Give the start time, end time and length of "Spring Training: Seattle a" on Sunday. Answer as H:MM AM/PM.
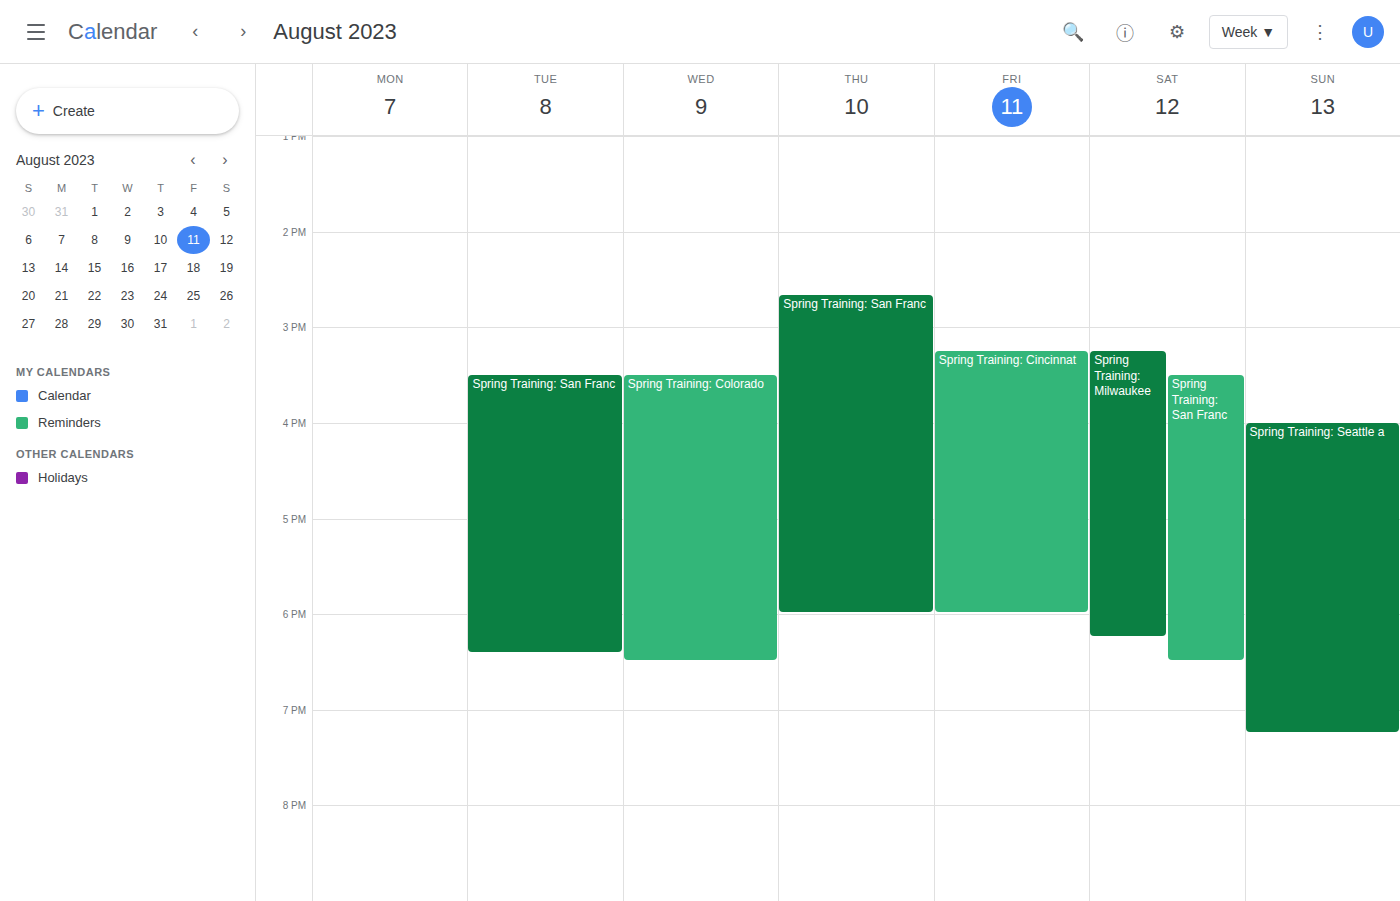
4:00 PM to 7:15 PM, 3 hours 15 minutes